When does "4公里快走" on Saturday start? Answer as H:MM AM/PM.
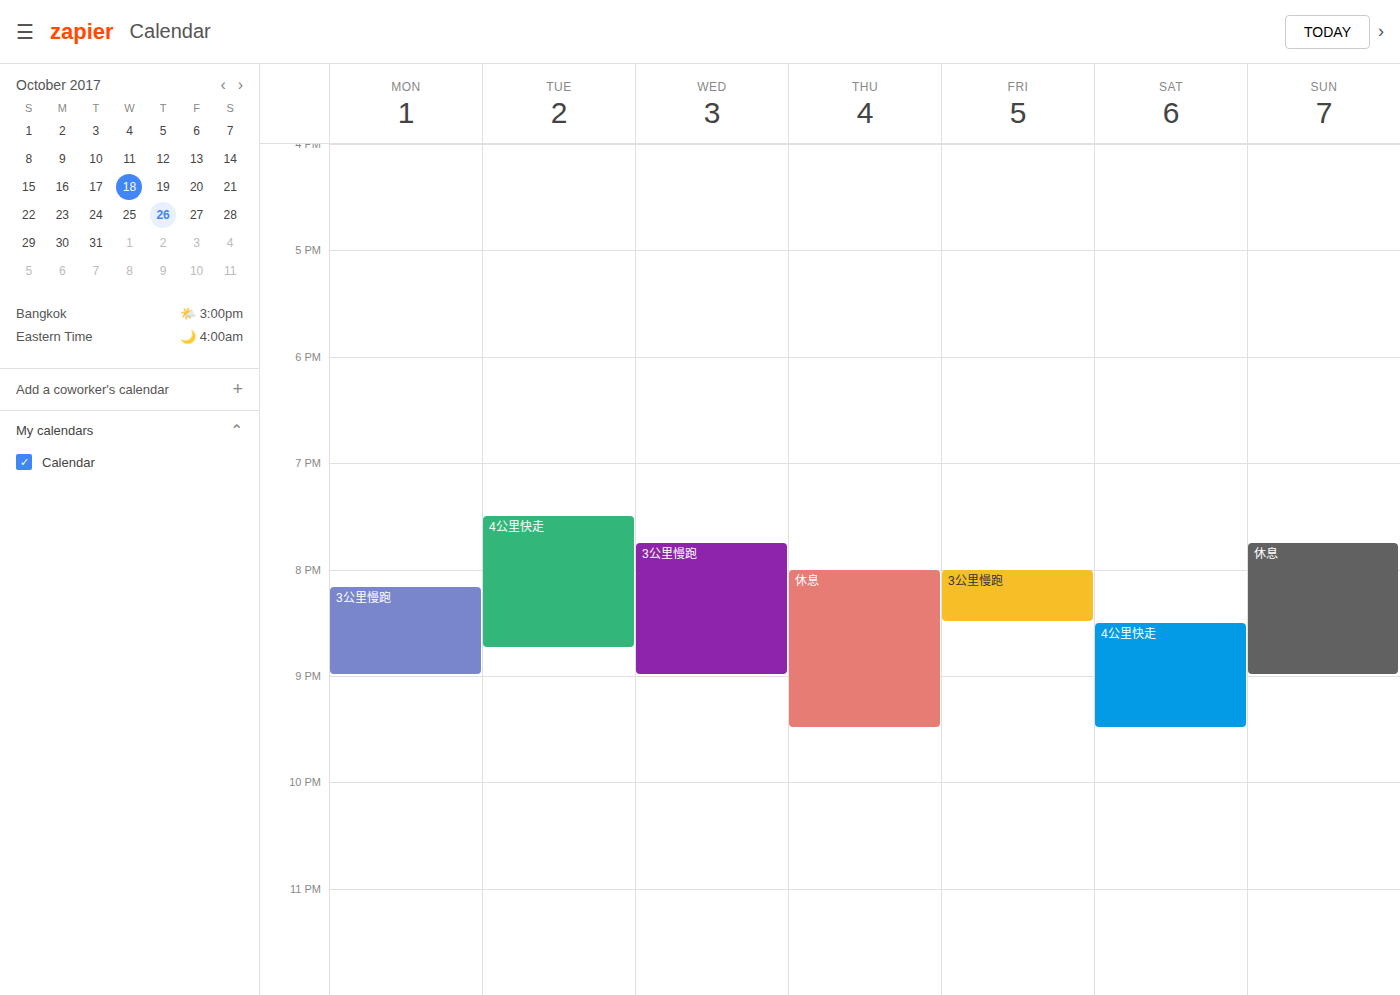
8:30 PM